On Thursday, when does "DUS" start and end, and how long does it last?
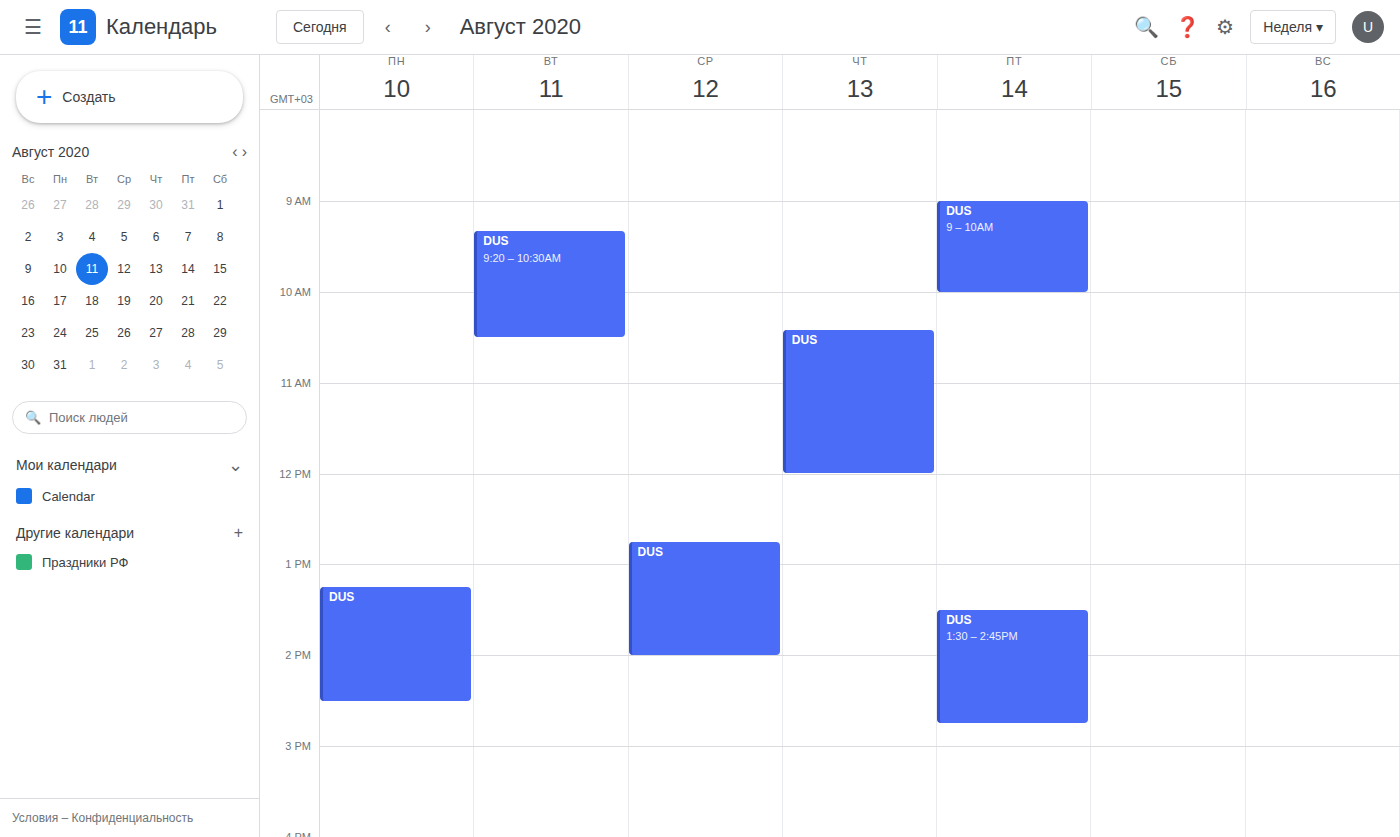
10:25 AM to 12:00 PM, 1 hour 35 minutes